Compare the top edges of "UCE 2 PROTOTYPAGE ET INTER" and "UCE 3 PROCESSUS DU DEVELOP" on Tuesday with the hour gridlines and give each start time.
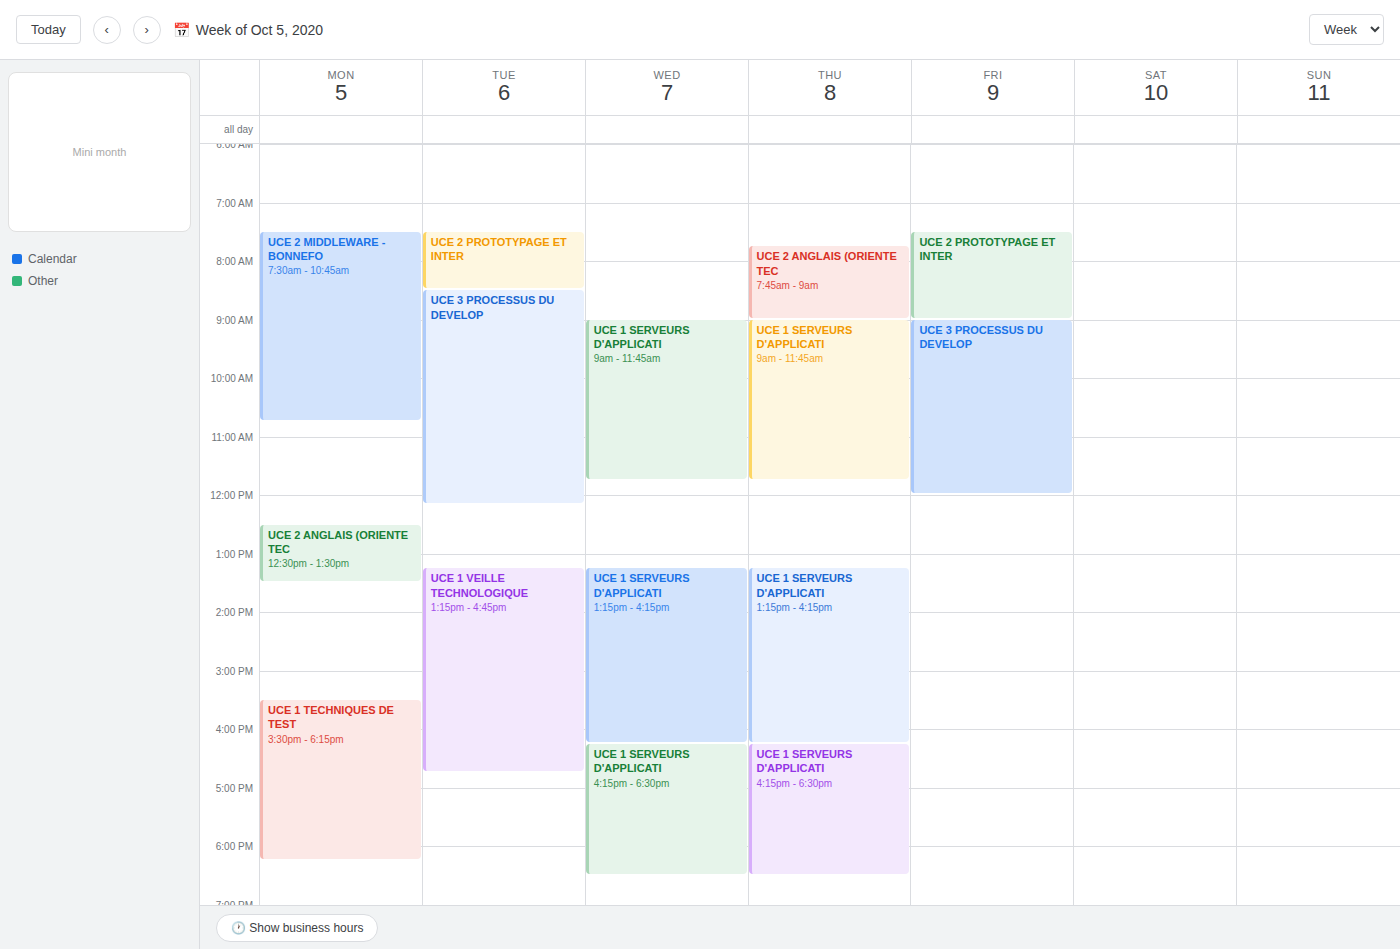
"UCE 2 PROTOTYPAGE ET INTER": 7:30 AM, halfway between the 7 AM and 8 AM lines. "UCE 3 PROCESSUS DU DEVELOP": 8:30 AM, halfway between the 8 AM and 9 AM lines.